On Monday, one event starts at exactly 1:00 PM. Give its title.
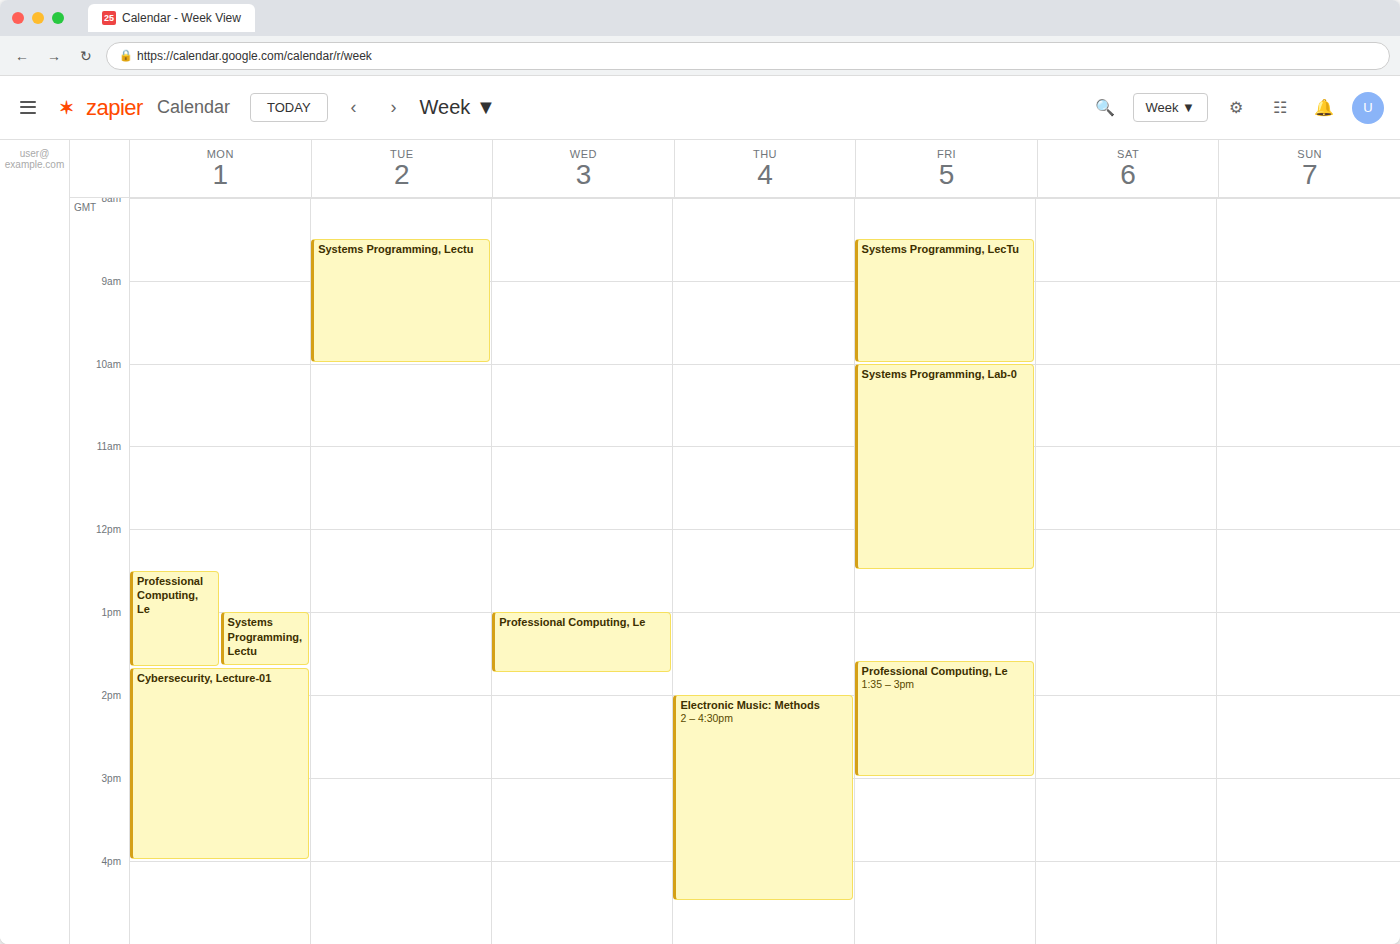
"Systems Programming, Lectu"